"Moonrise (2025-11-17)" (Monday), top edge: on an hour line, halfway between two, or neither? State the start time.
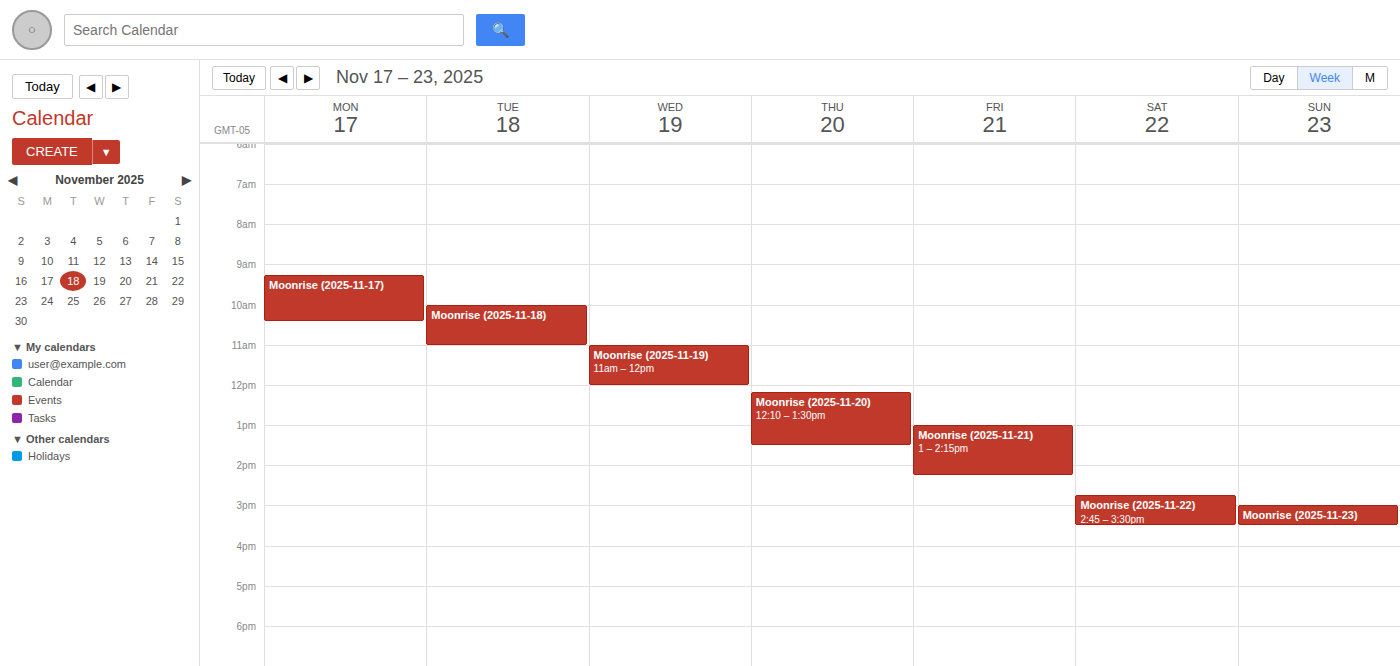
09:15 -- neither: a quarter of the way from the 09:00 line to the 10:00 line.